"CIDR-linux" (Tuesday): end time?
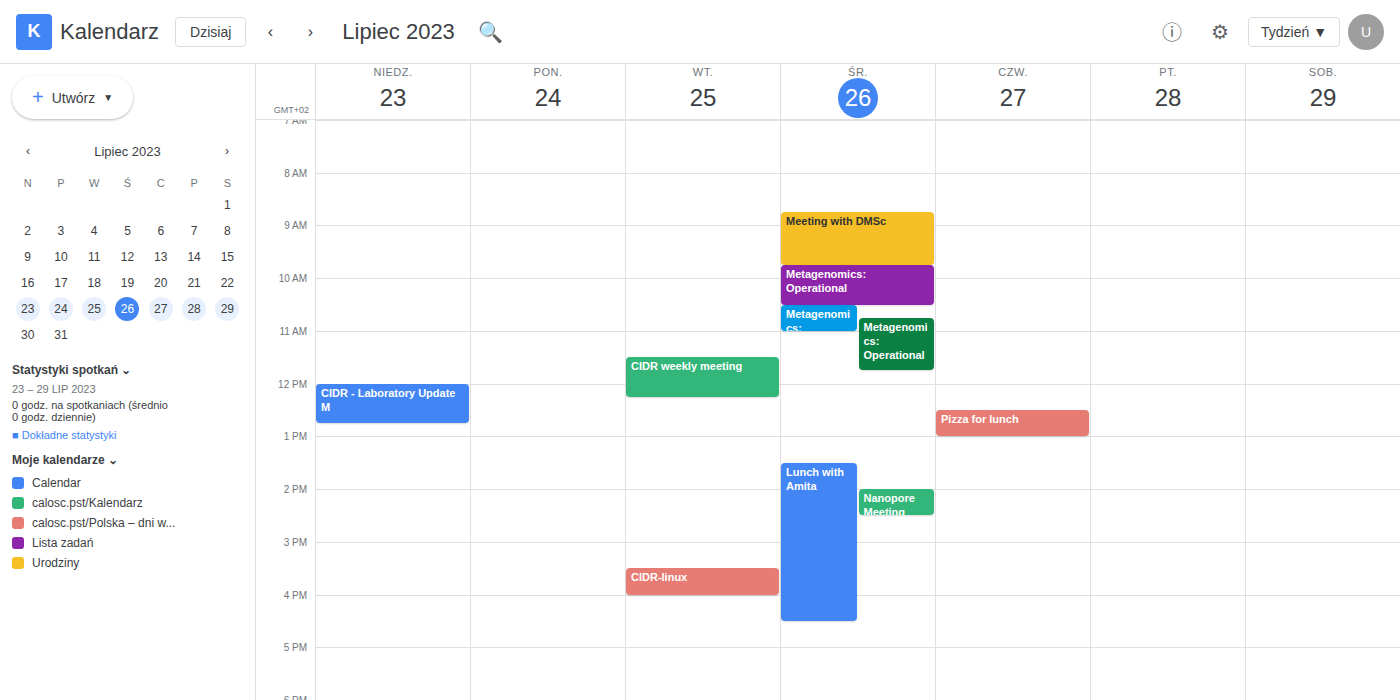
4:00 PM